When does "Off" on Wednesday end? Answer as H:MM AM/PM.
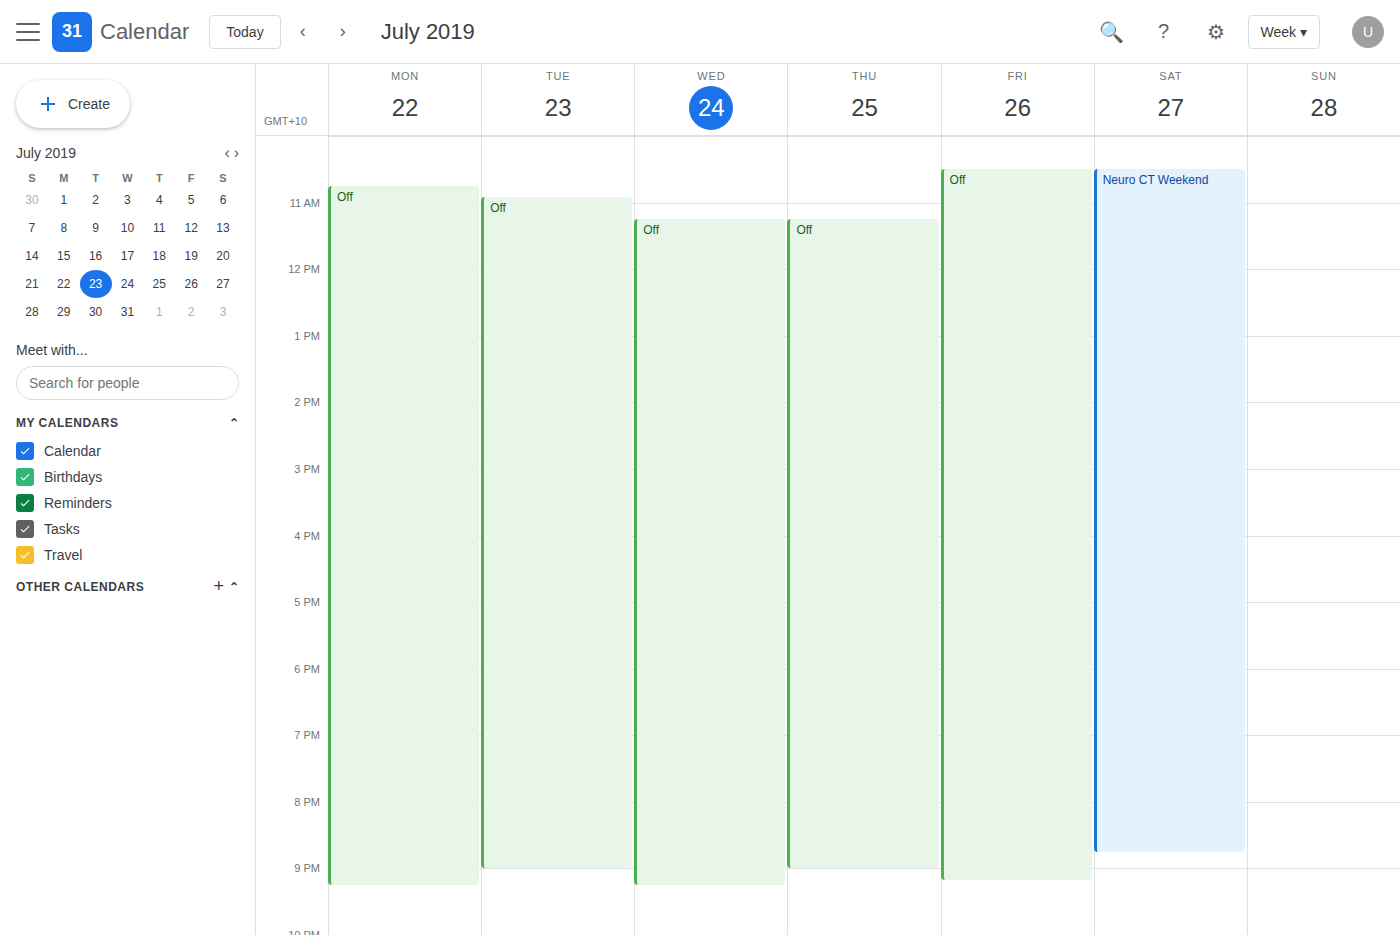
9:15 PM